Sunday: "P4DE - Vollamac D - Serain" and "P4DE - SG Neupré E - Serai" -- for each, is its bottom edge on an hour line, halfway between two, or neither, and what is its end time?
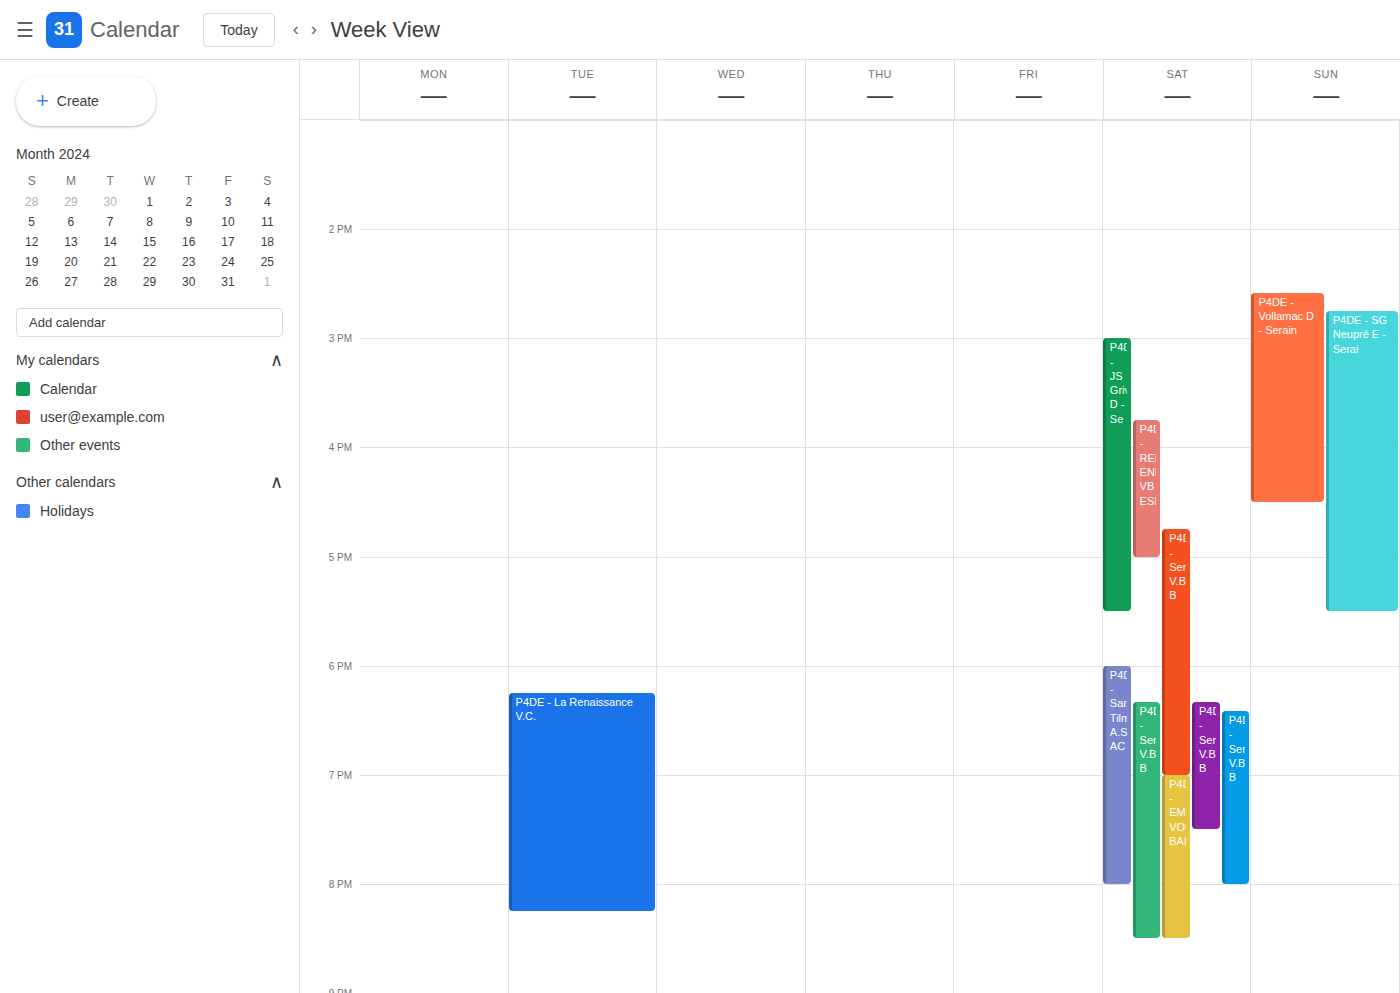
"P4DE - Vollamac D - Serain": 4:30 PM, halfway between the 4 PM and 5 PM lines. "P4DE - SG Neupré E - Serai": 5:30 PM, halfway between the 5 PM and 6 PM lines.